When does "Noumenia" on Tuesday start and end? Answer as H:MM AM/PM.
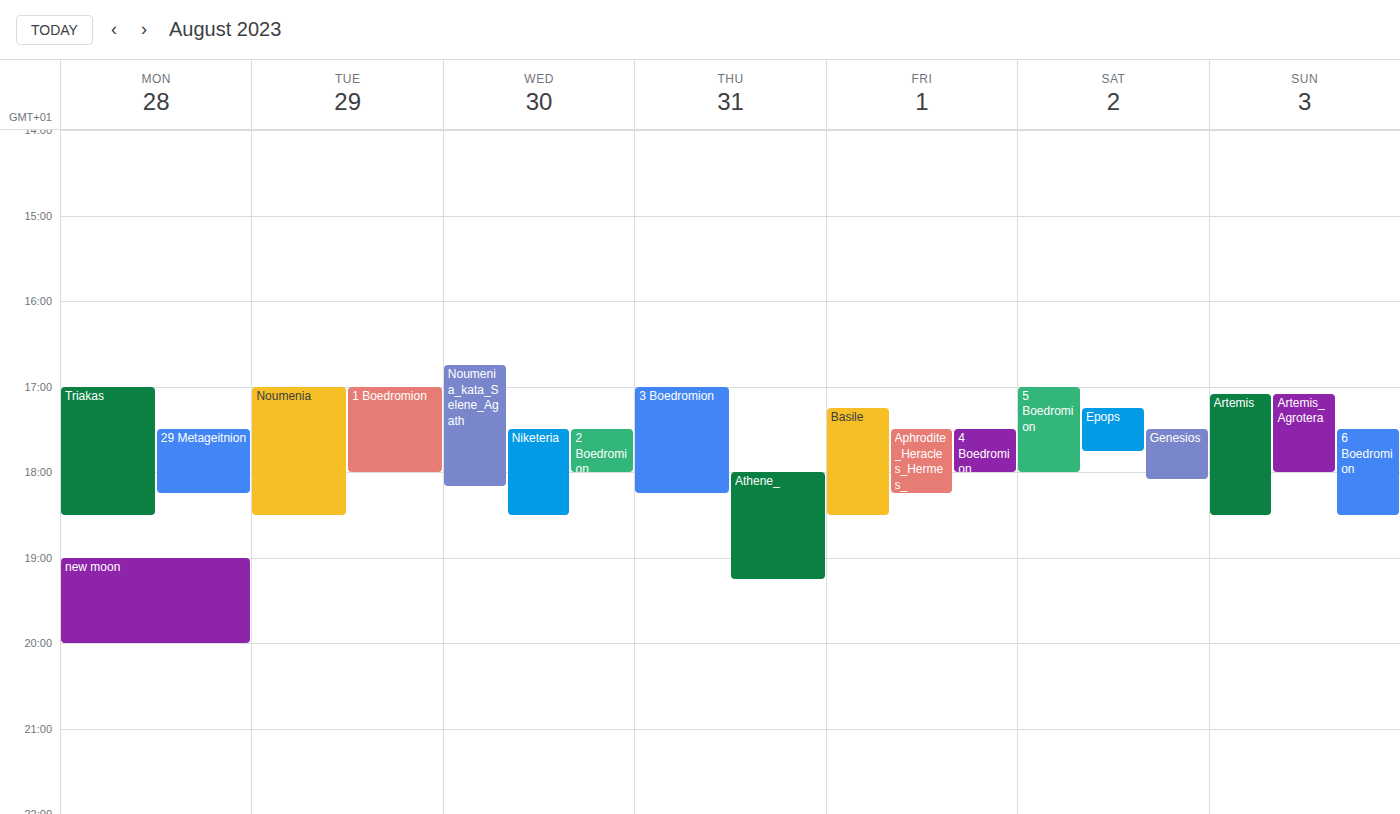
5:00 PM to 6:30 PM